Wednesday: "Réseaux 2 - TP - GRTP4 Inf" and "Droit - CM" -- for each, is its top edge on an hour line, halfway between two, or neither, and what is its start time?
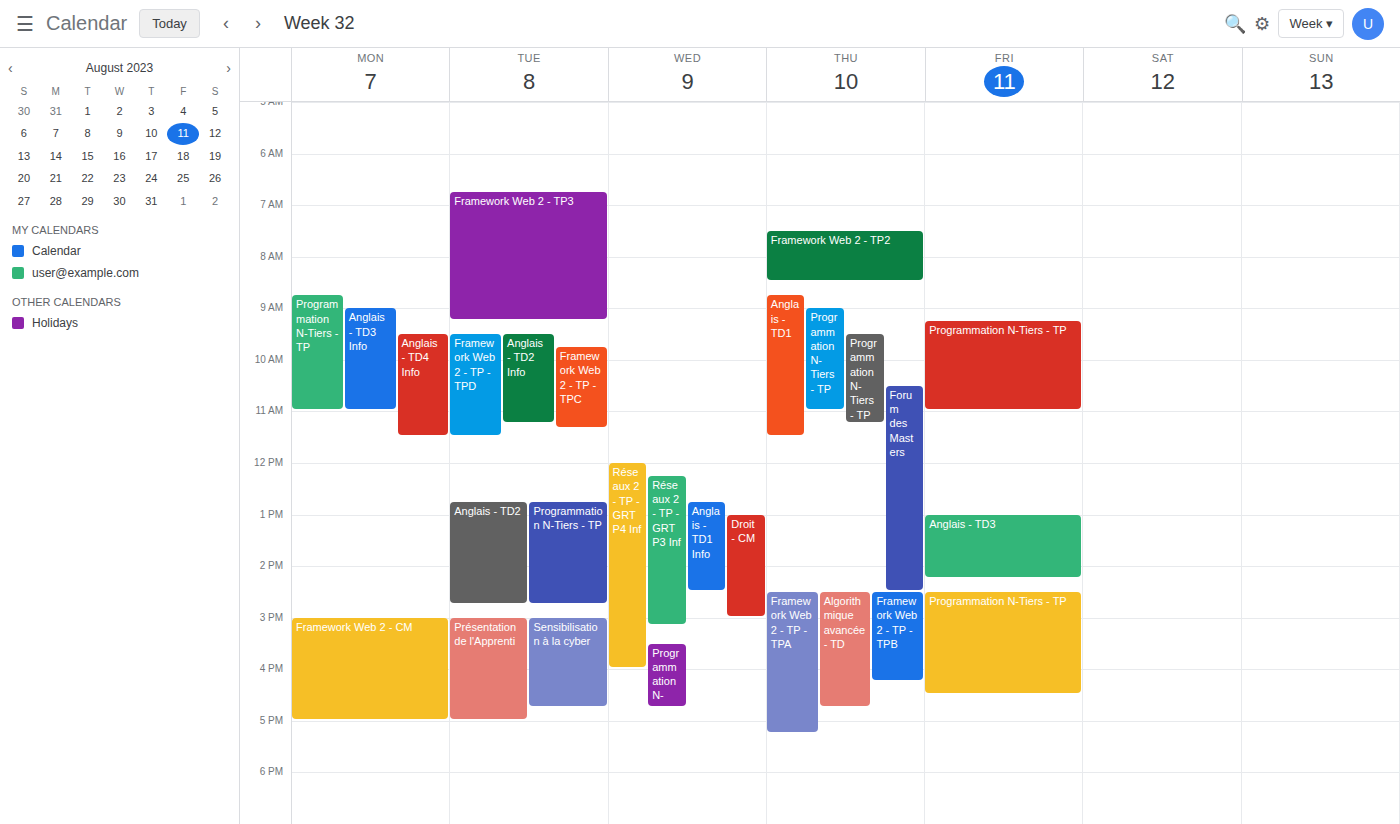
"Réseaux 2 - TP - GRTP4 Inf": 12:00 PM, exactly on the 12 PM line. "Droit - CM": 1:00 PM, exactly on the 1 PM line.